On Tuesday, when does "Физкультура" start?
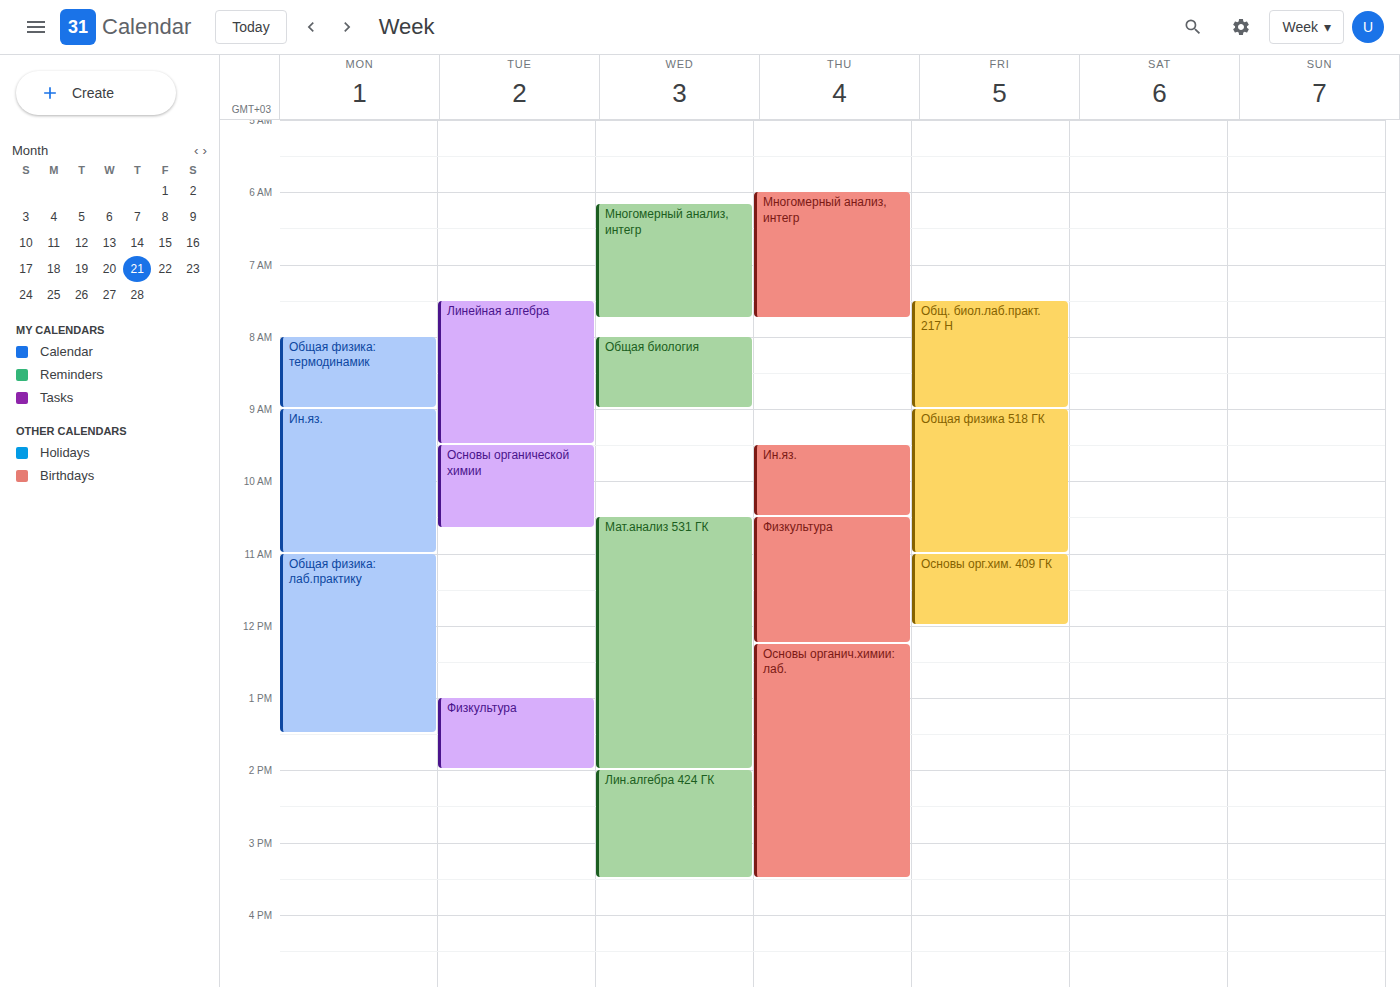
13:00